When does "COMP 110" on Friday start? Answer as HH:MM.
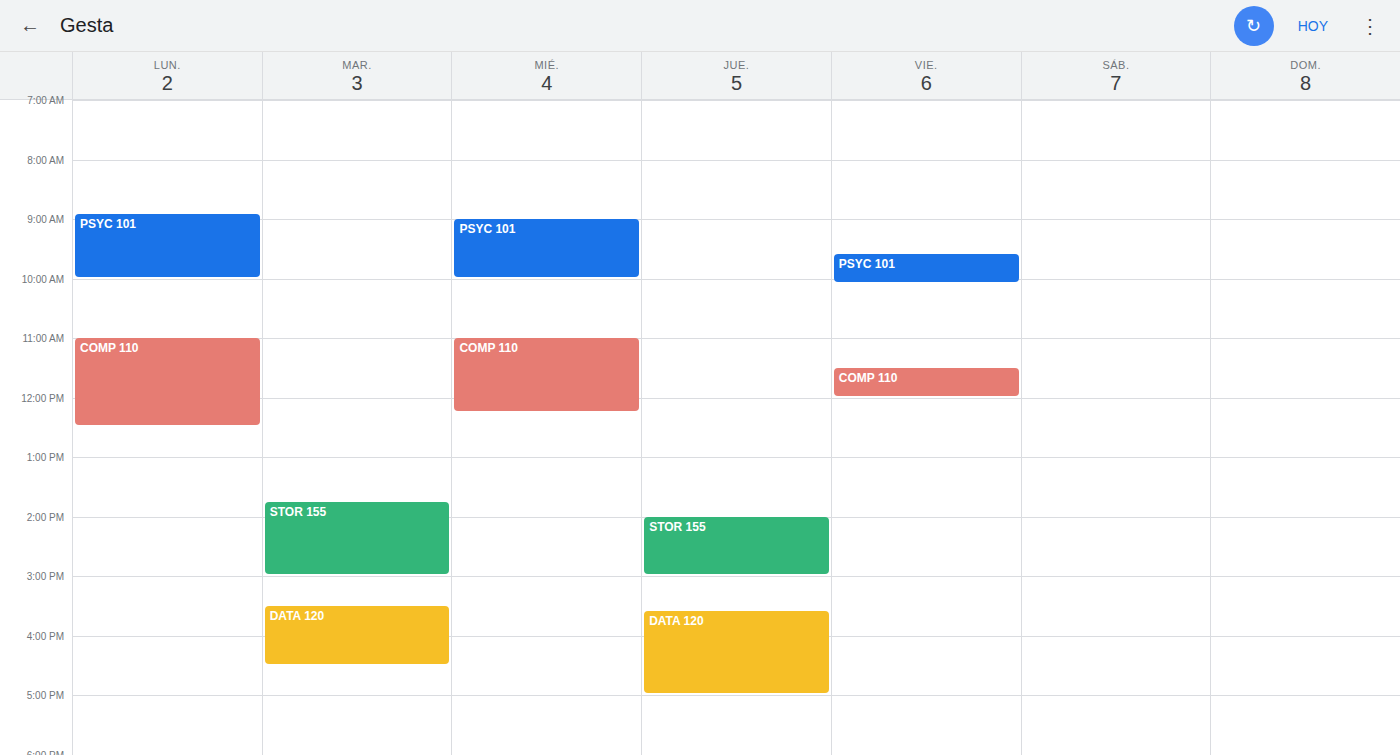
11:30